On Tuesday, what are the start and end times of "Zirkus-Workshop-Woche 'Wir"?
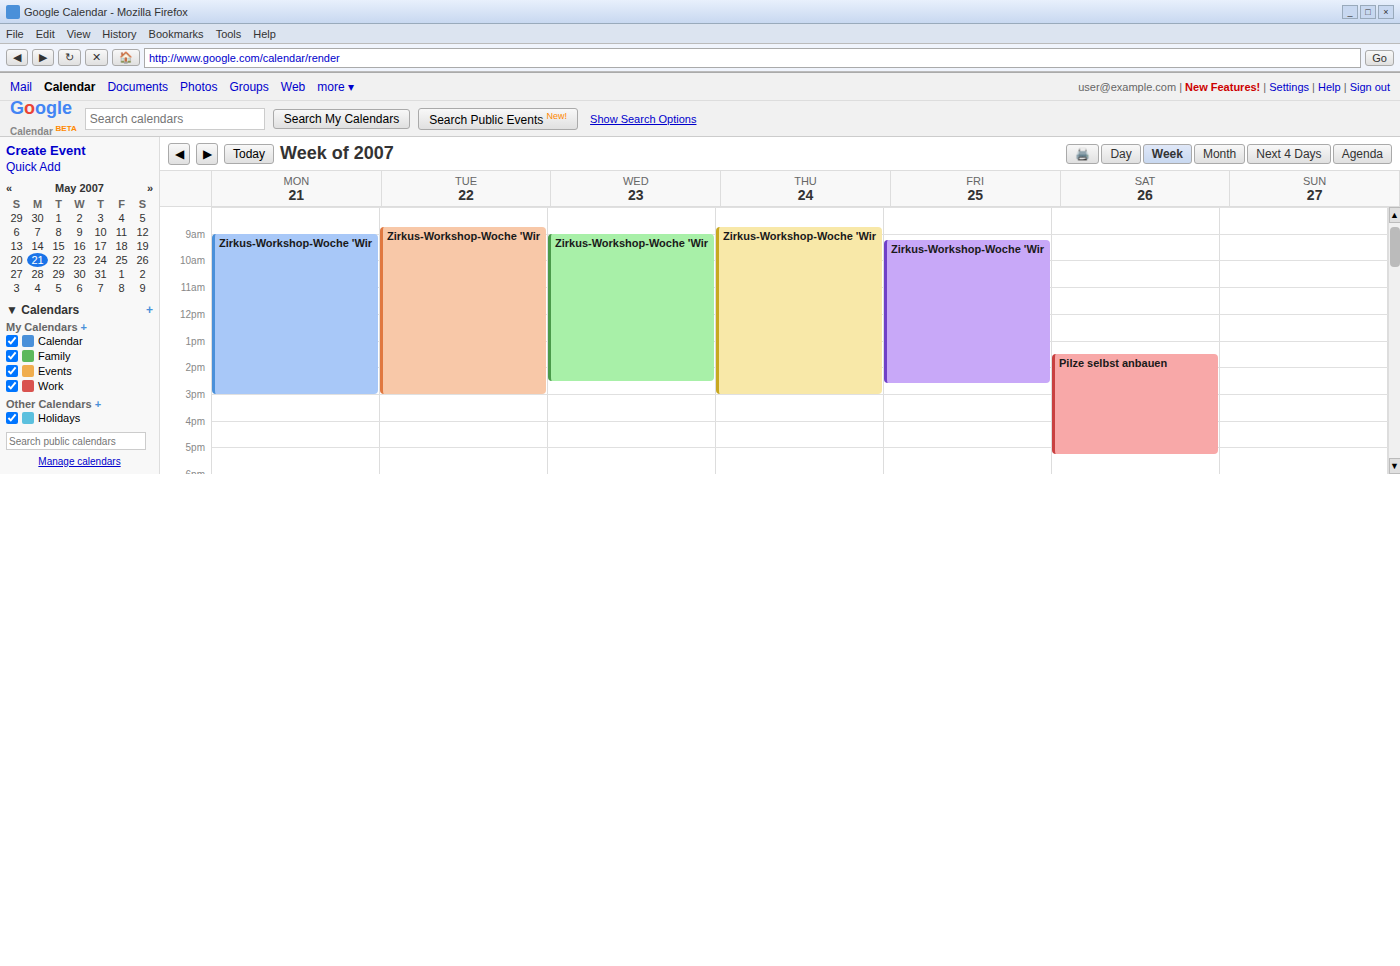
8:45 AM to 3:00 PM